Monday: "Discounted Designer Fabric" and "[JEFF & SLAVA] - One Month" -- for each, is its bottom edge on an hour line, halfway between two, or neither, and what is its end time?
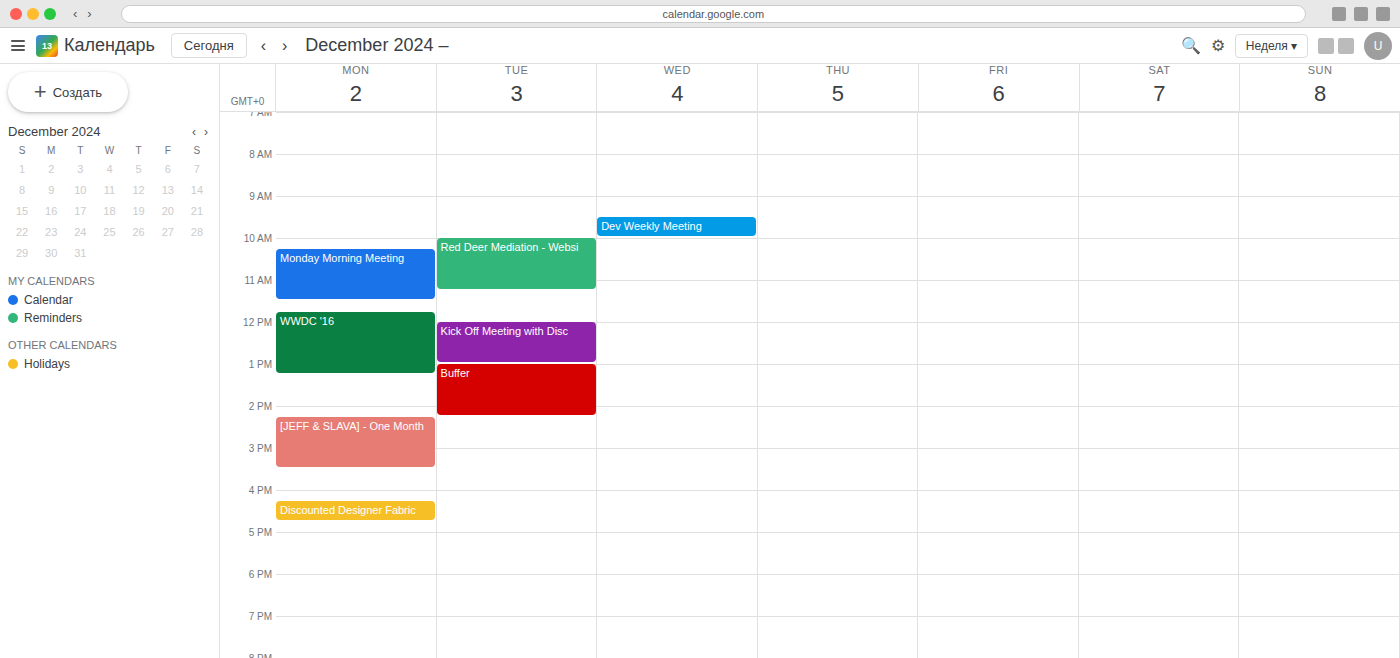
"Discounted Designer Fabric": 4:45 PM, neither: three quarters of the way from the 4 PM line to the 5 PM line. "[JEFF & SLAVA] - One Month": 3:30 PM, halfway between the 3 PM and 4 PM lines.